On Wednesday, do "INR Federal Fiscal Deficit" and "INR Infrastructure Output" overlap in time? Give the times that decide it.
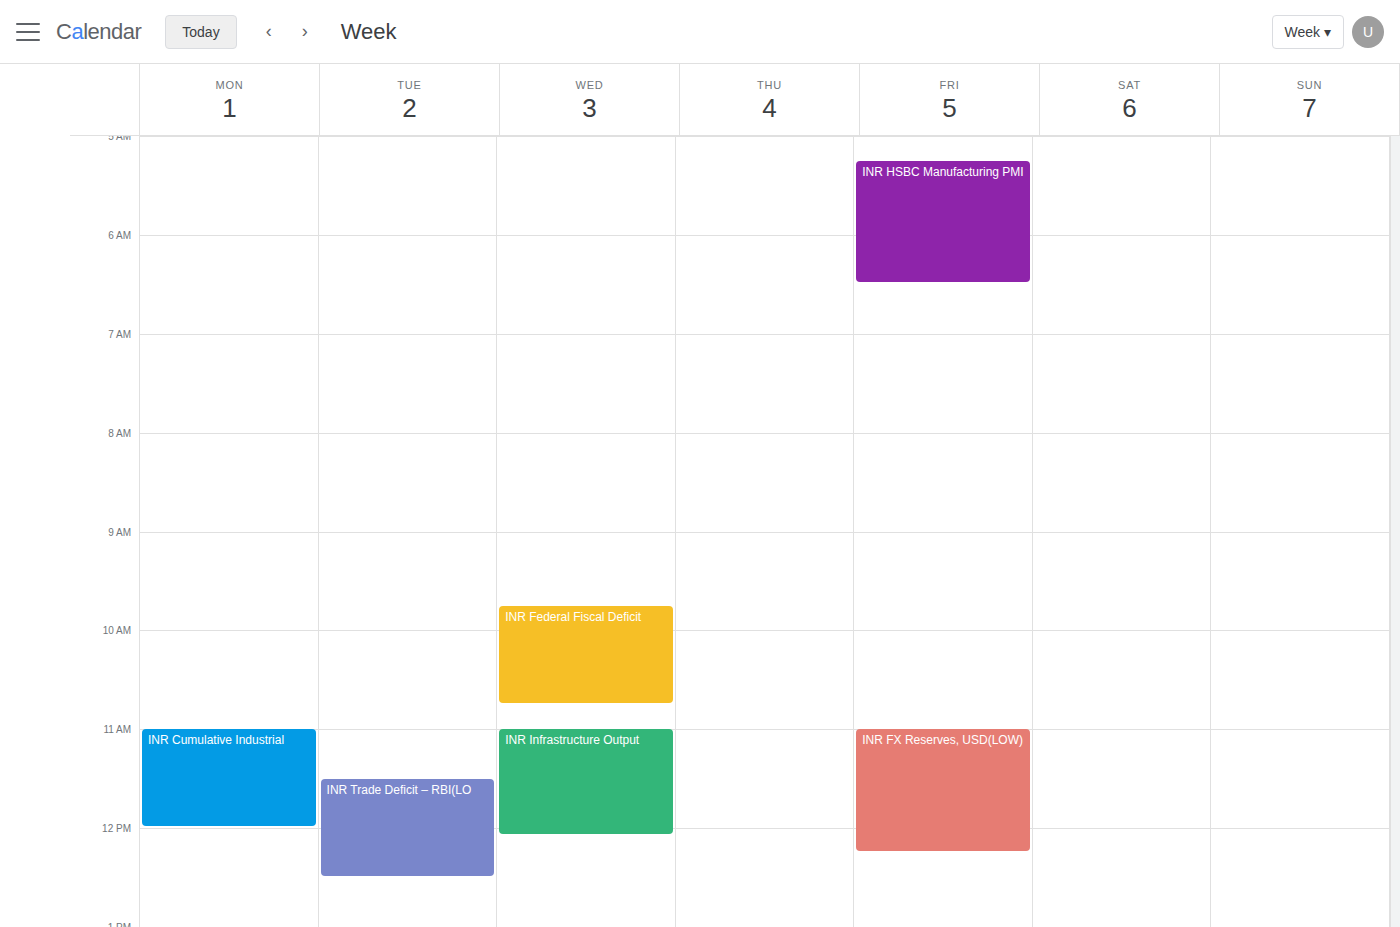
"INR Federal Fiscal Deficit" ends at 10:45 AM and "INR Infrastructure Output" starts at 11:00 AM -- no overlap.